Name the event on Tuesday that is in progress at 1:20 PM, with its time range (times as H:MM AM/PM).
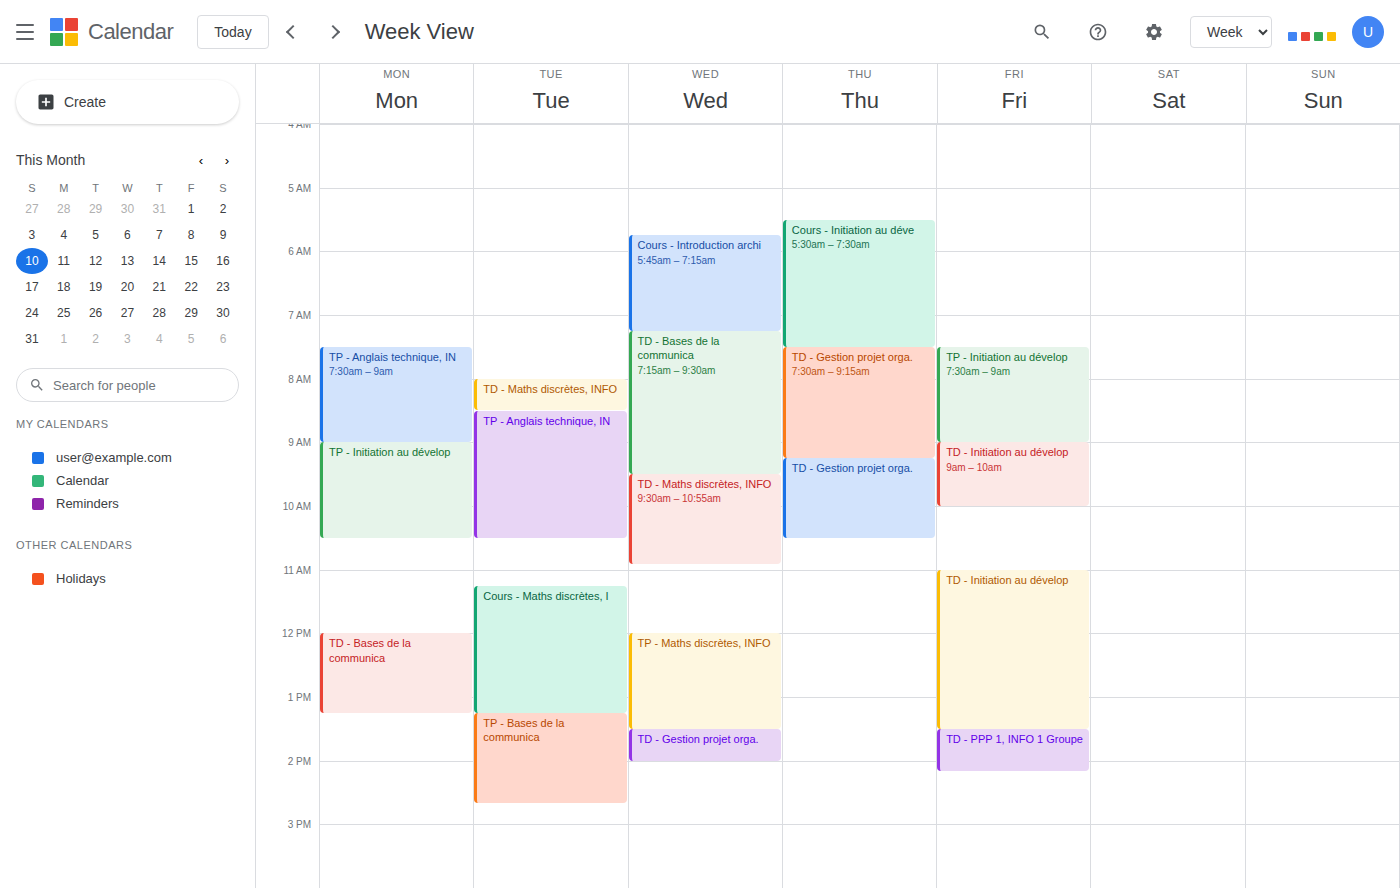
"TP - Bases de la communica", 1:15 PM to 2:40 PM